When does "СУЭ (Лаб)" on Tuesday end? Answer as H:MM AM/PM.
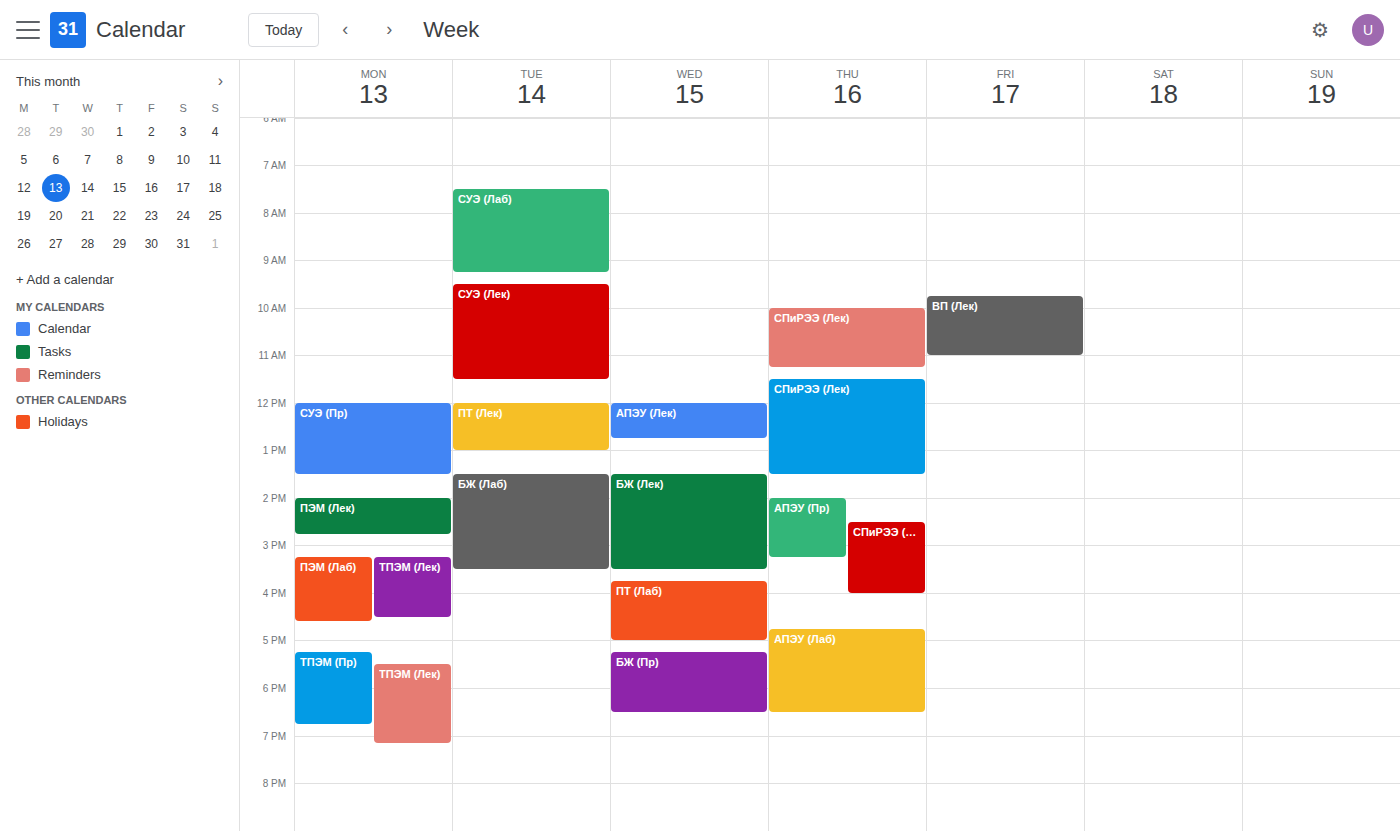
9:15 AM